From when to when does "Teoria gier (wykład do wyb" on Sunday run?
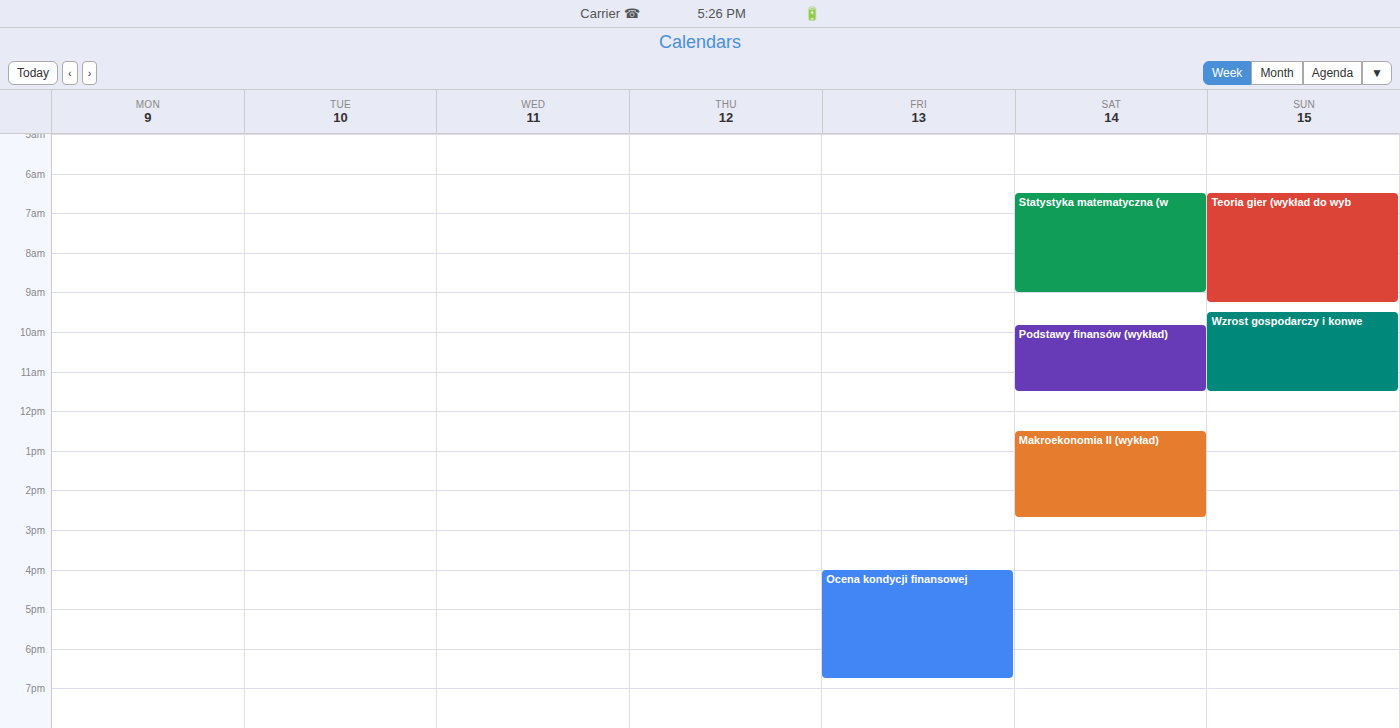
6:30 AM to 9:15 AM